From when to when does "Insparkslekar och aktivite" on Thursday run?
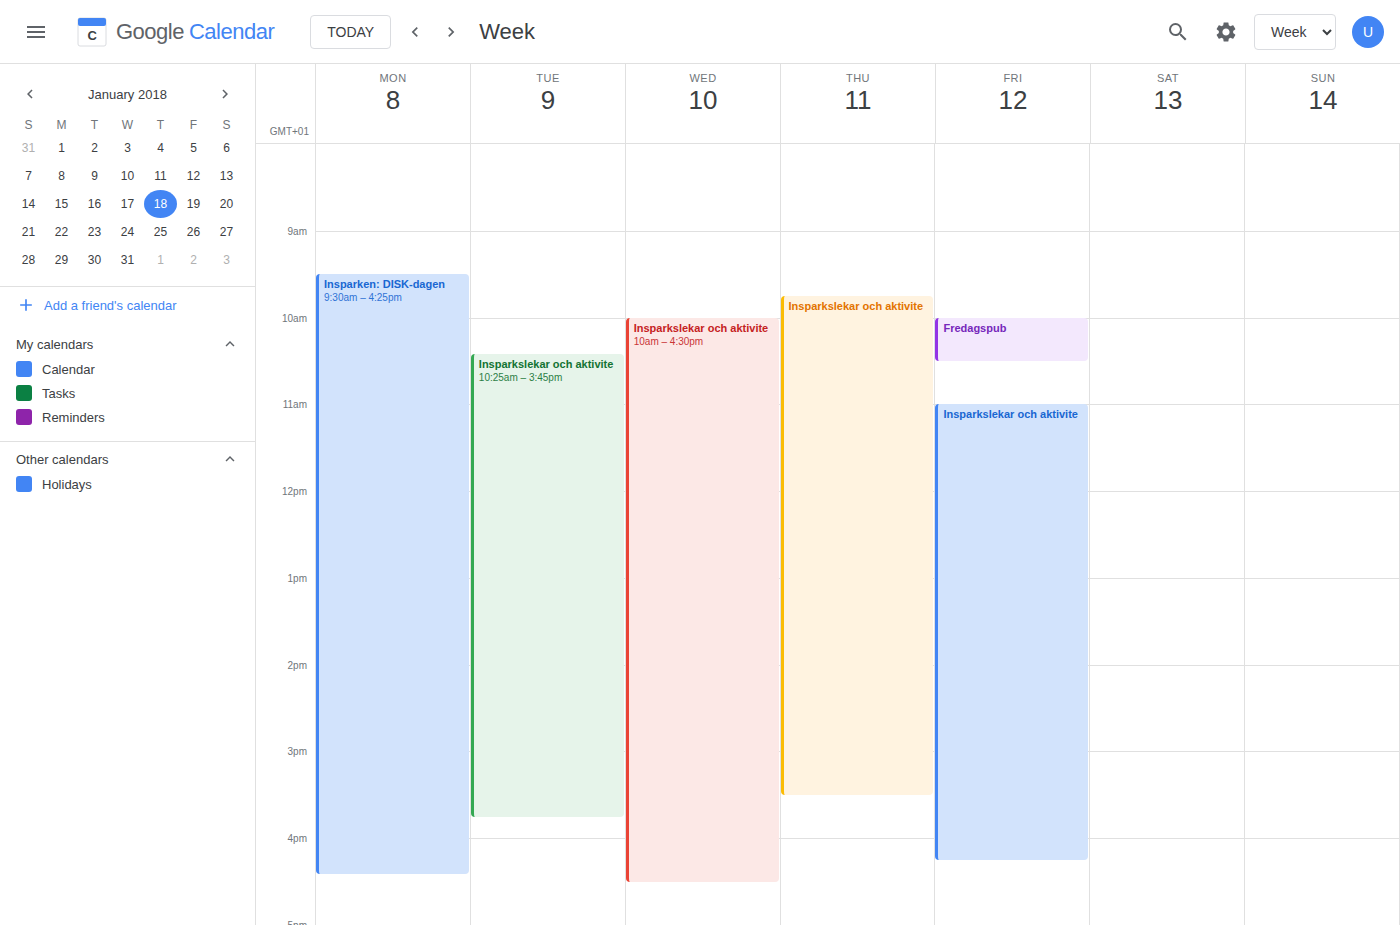
9:45 AM to 3:30 PM